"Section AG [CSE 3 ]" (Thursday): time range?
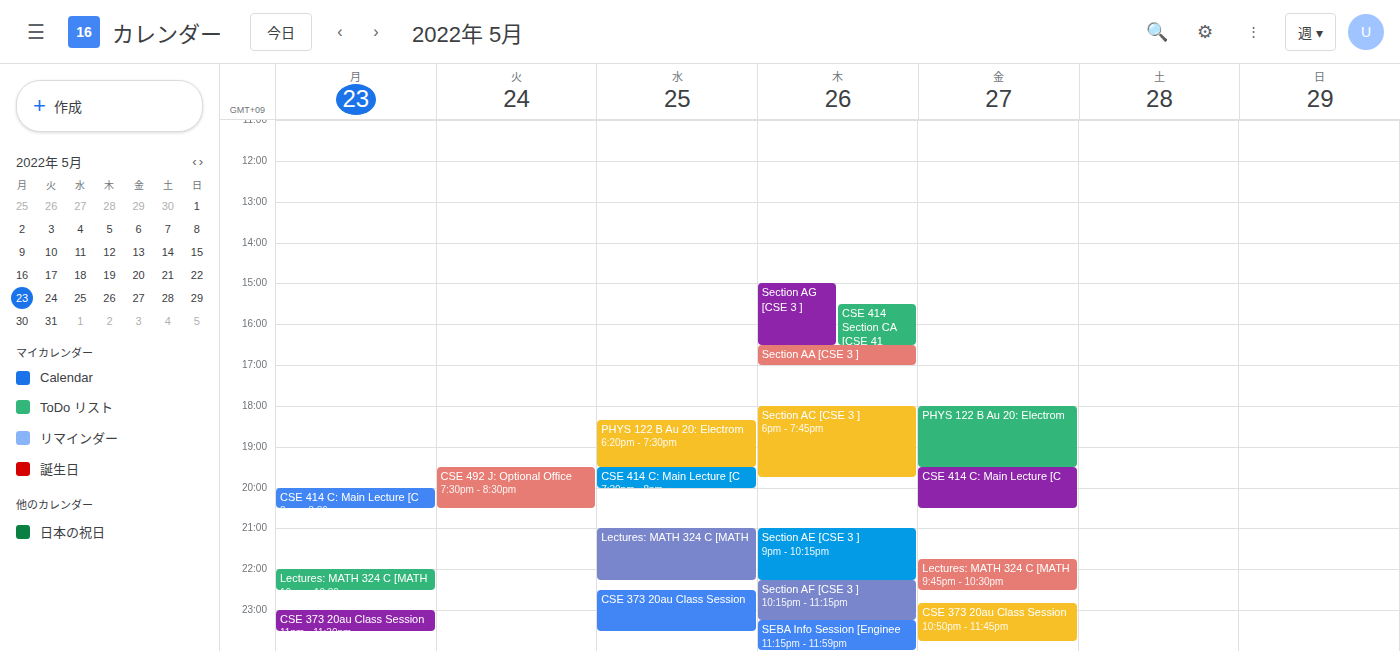
15:00 to 16:30